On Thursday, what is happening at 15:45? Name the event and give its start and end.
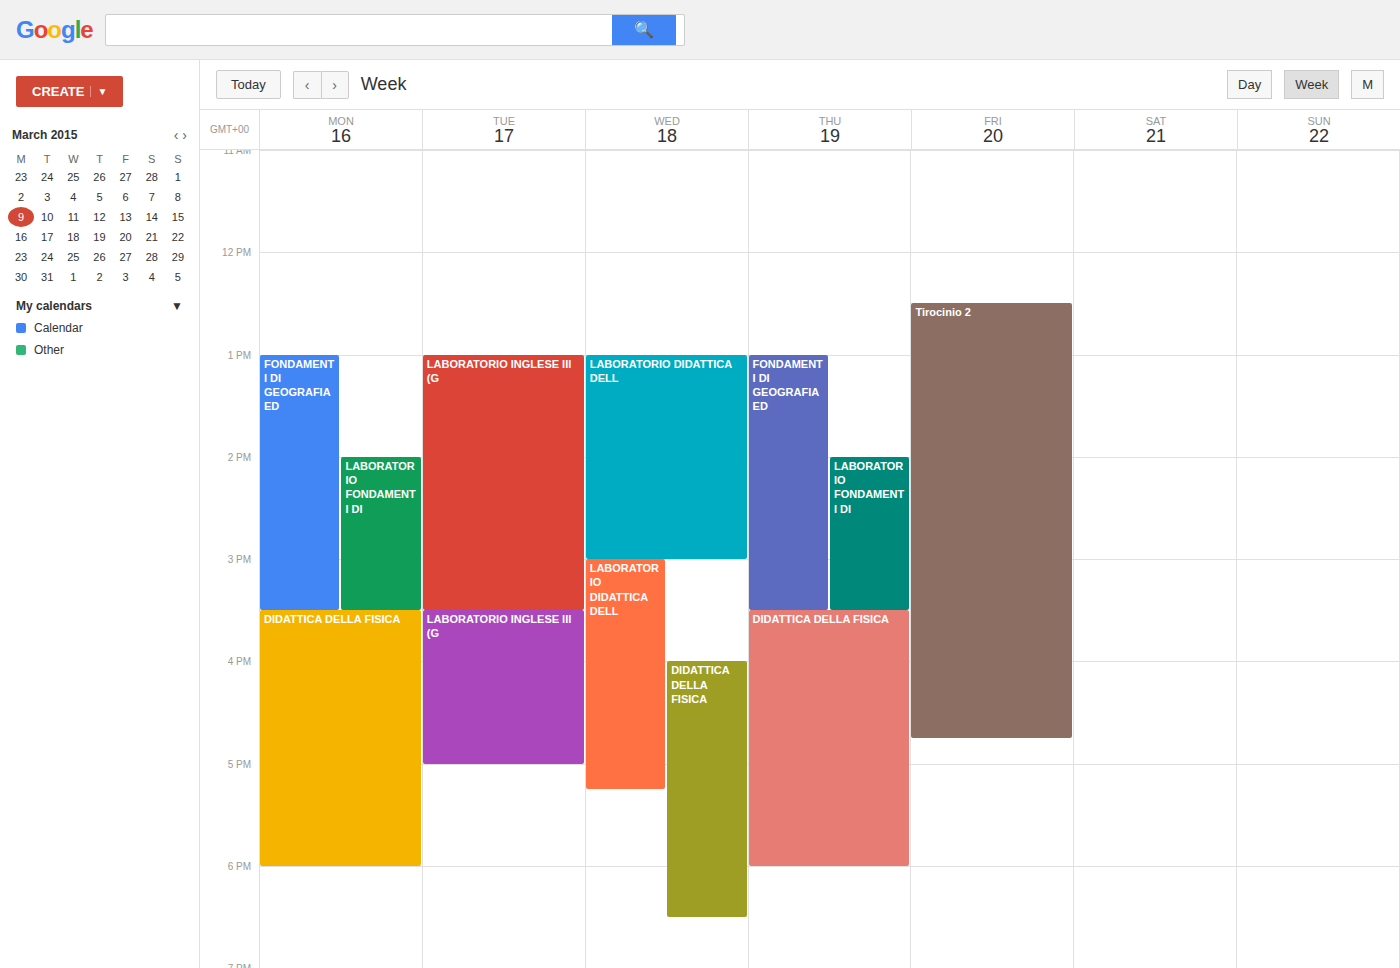
"DIDATTICA DELLA FISICA", 15:30 to 18:00